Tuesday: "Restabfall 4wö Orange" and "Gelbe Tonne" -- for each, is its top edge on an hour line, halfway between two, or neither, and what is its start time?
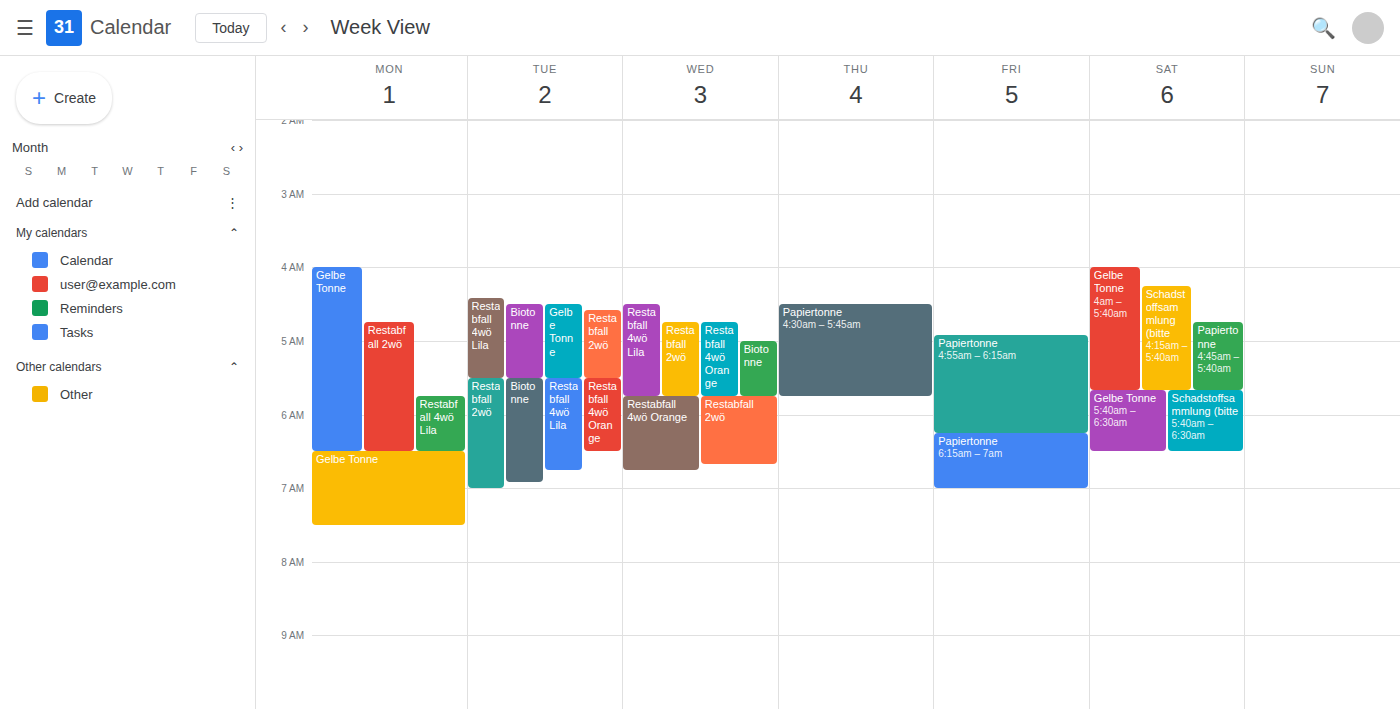
"Restabfall 4wö Orange": 5:30 AM, halfway between the 5 AM and 6 AM lines. "Gelbe Tonne": 4:30 AM, halfway between the 4 AM and 5 AM lines.